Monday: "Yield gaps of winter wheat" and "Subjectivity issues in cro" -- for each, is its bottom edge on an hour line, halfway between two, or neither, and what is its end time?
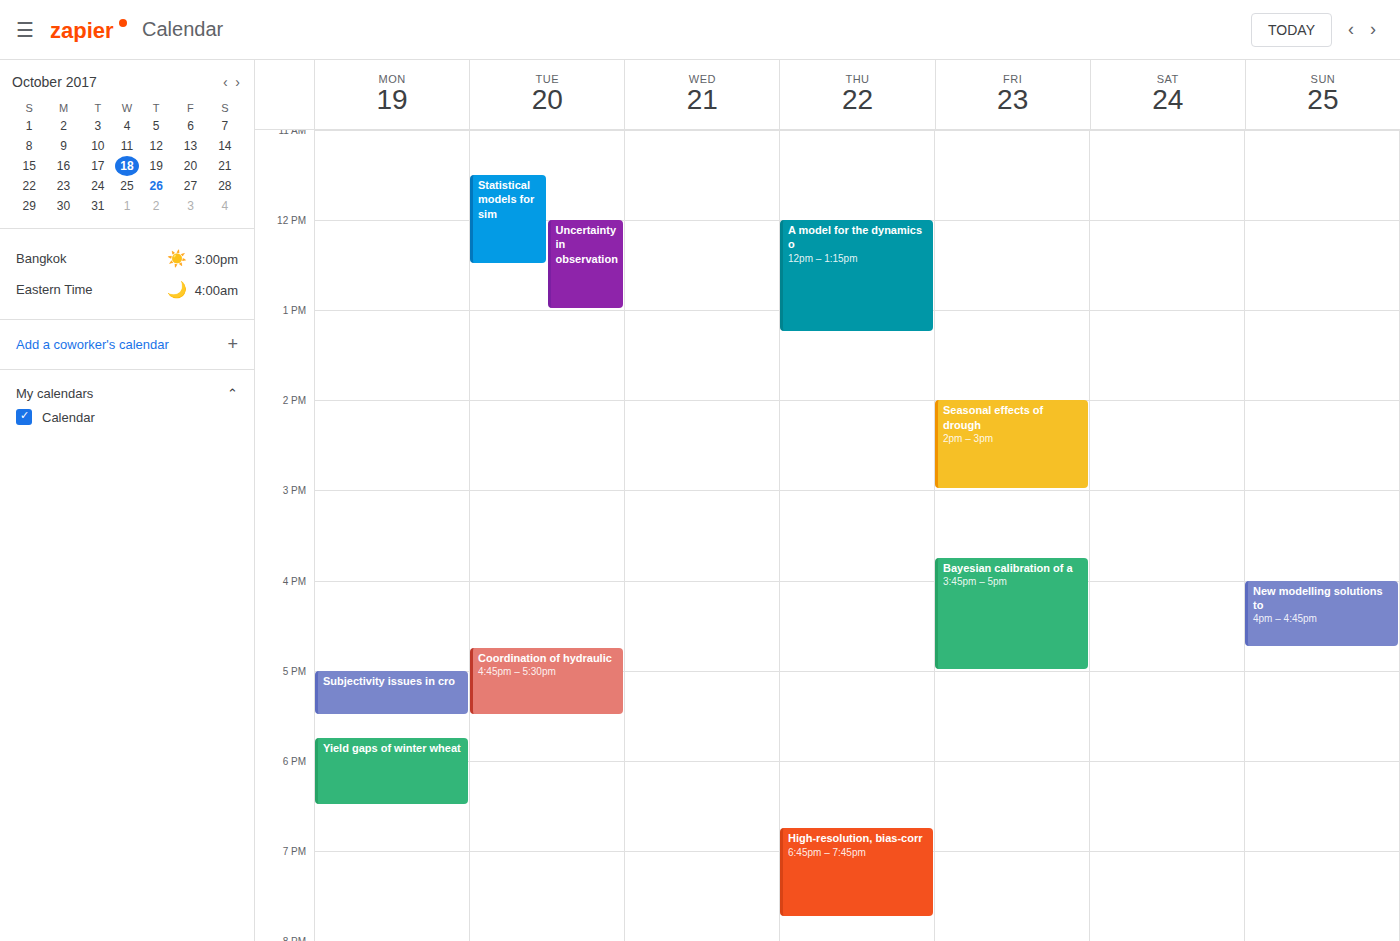
"Yield gaps of winter wheat": 6:30 PM, halfway between the 6 PM and 7 PM lines. "Subjectivity issues in cro": 5:30 PM, halfway between the 5 PM and 6 PM lines.